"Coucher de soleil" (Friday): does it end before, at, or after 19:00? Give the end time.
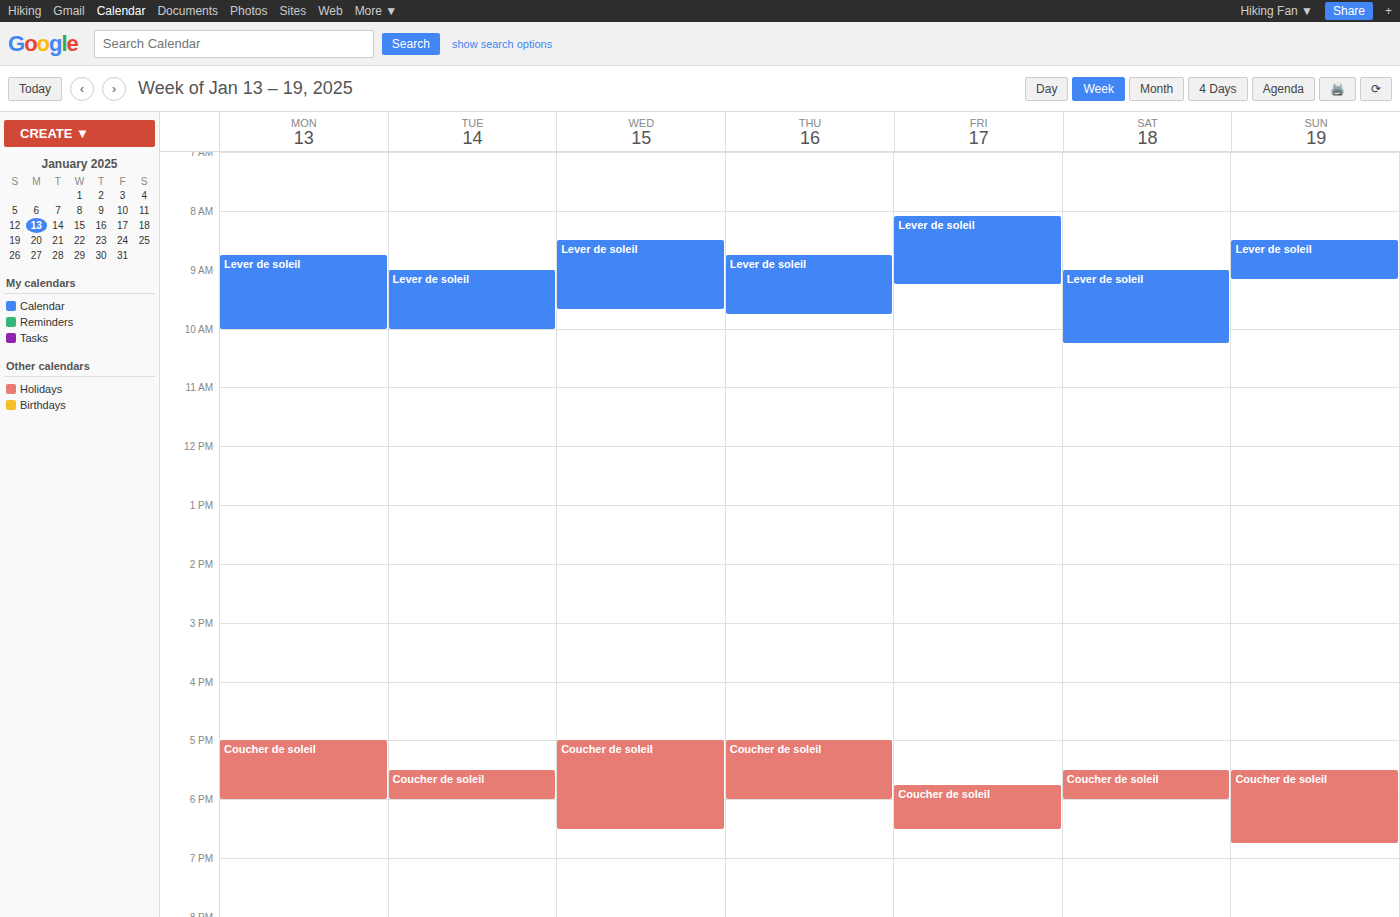
18:30 -- before 19:00, 30 minutes above the 19:00 line.